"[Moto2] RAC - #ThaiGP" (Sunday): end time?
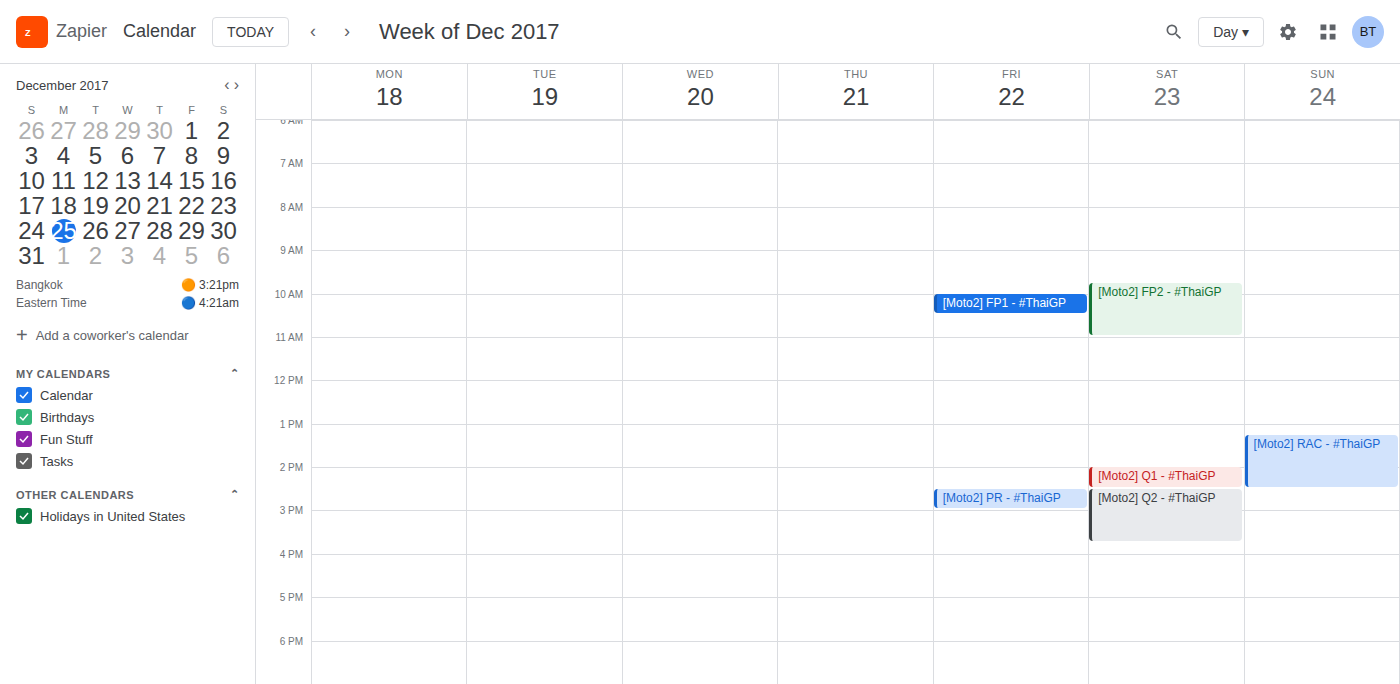
2:30 PM